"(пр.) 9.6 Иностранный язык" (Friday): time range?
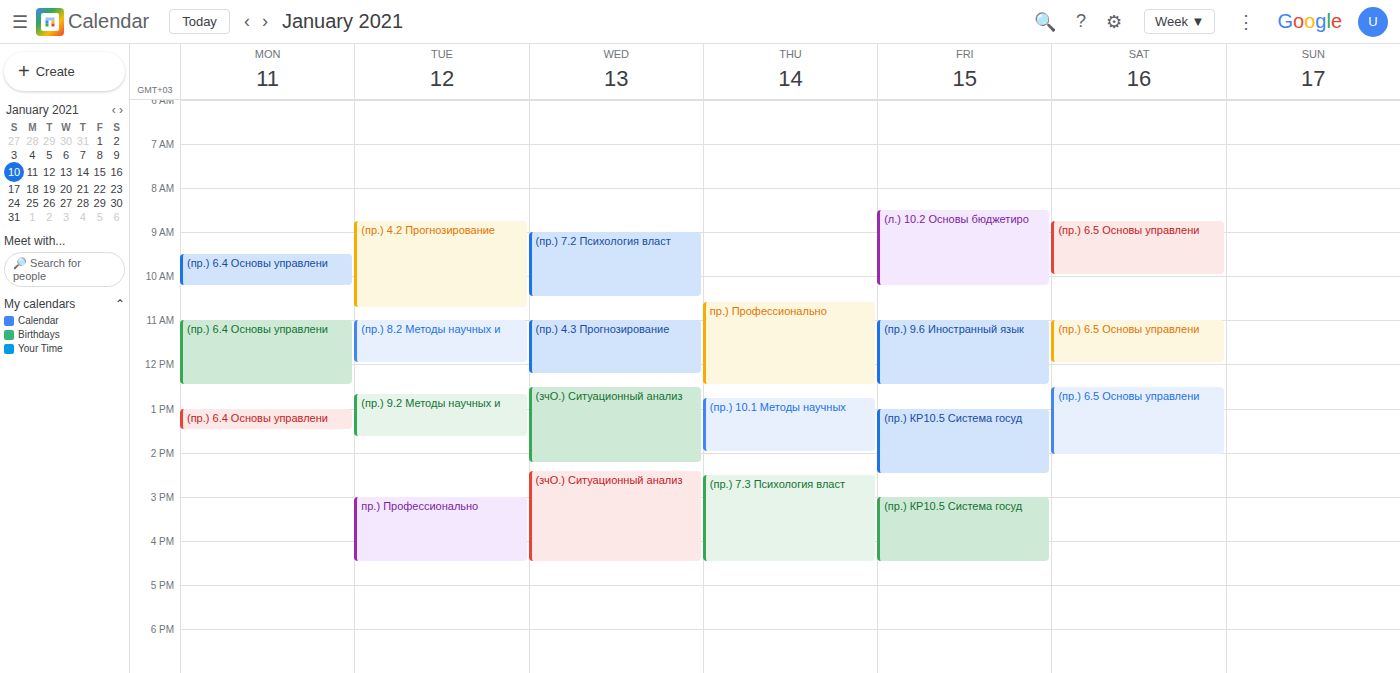
11:00 to 12:30